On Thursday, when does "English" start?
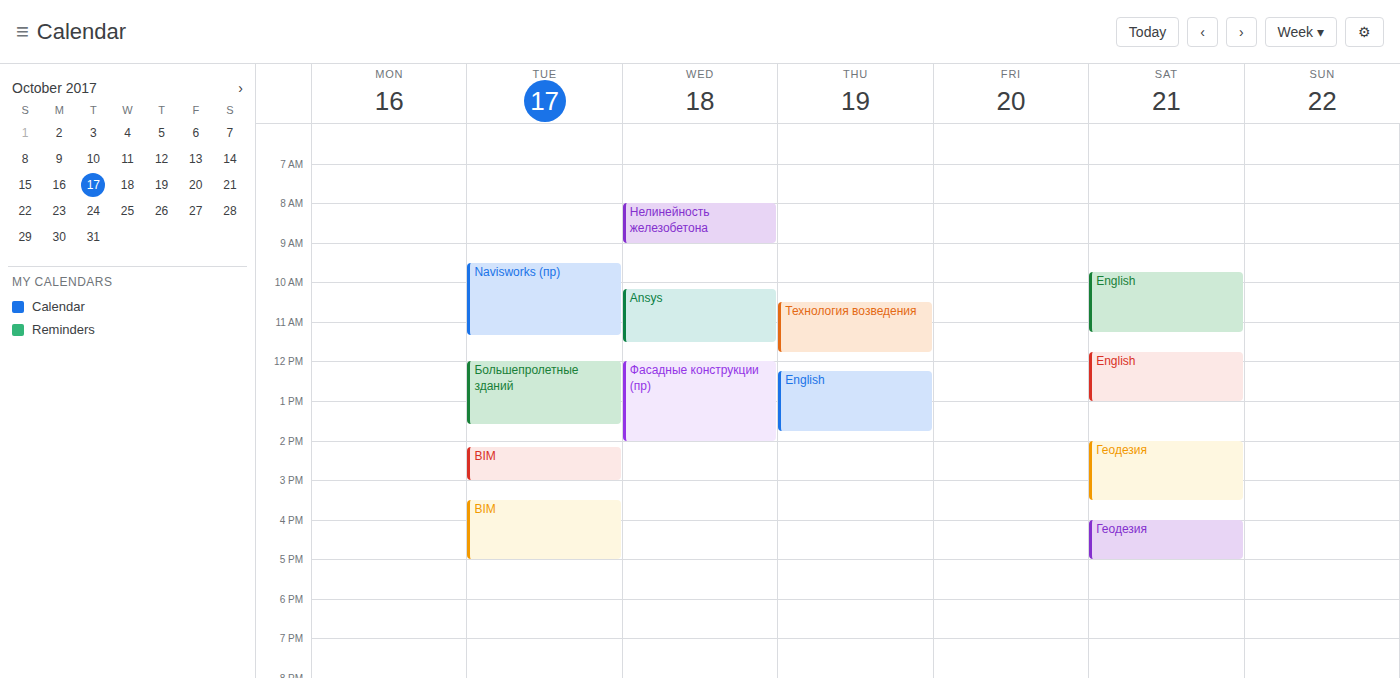
12:15 PM